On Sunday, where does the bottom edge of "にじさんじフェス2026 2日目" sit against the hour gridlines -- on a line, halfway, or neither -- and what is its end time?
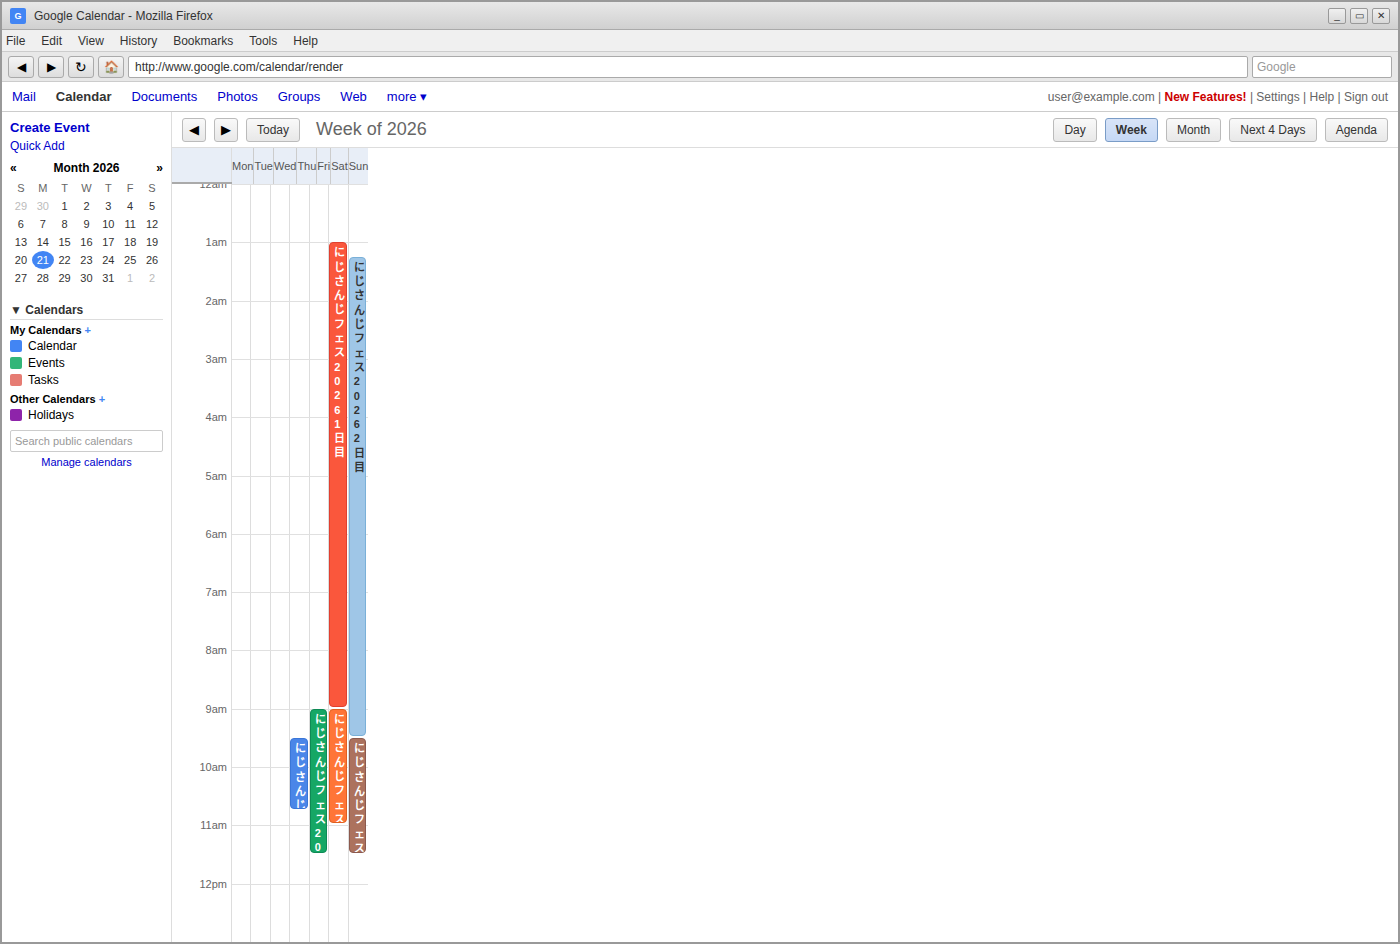
9:30 AM -- halfway between the 9 AM and 10 AM lines.